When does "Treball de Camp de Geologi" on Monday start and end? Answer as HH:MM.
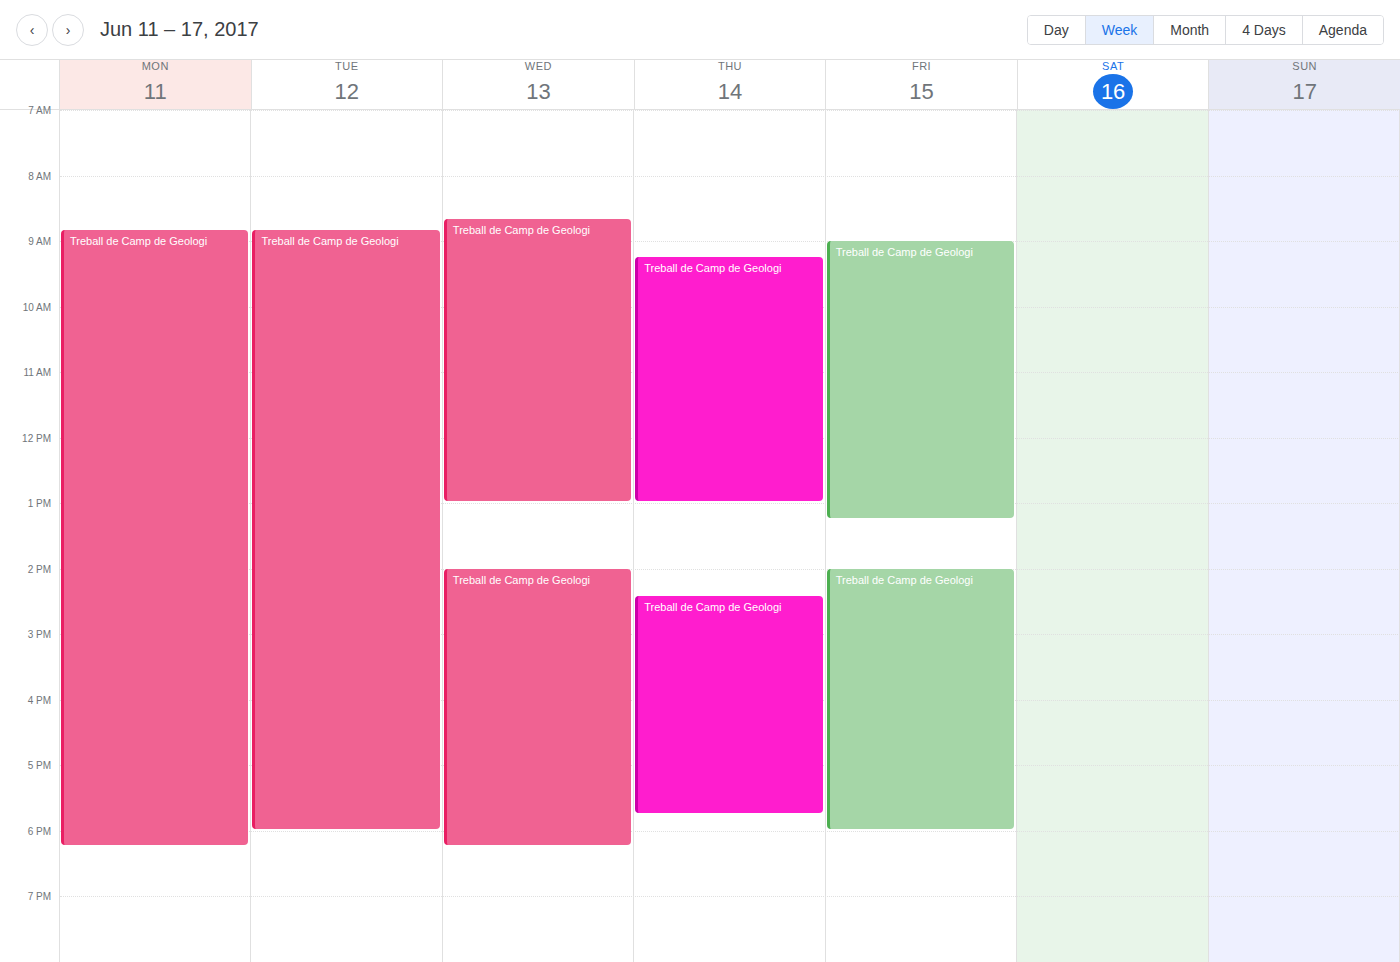
08:50 to 18:15